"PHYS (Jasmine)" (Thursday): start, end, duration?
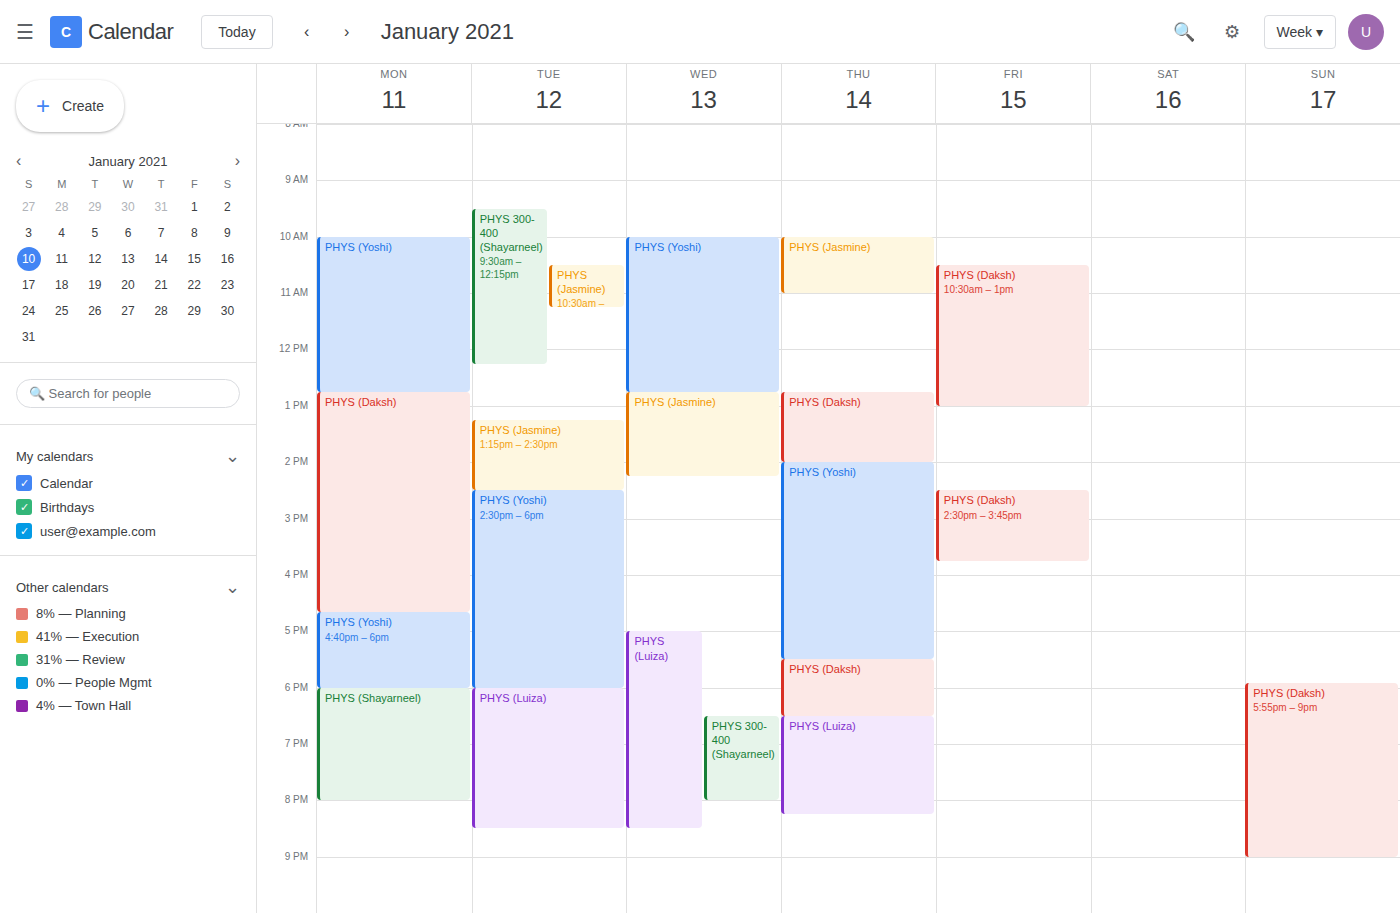
10:00 AM to 11:00 AM, 1 hour